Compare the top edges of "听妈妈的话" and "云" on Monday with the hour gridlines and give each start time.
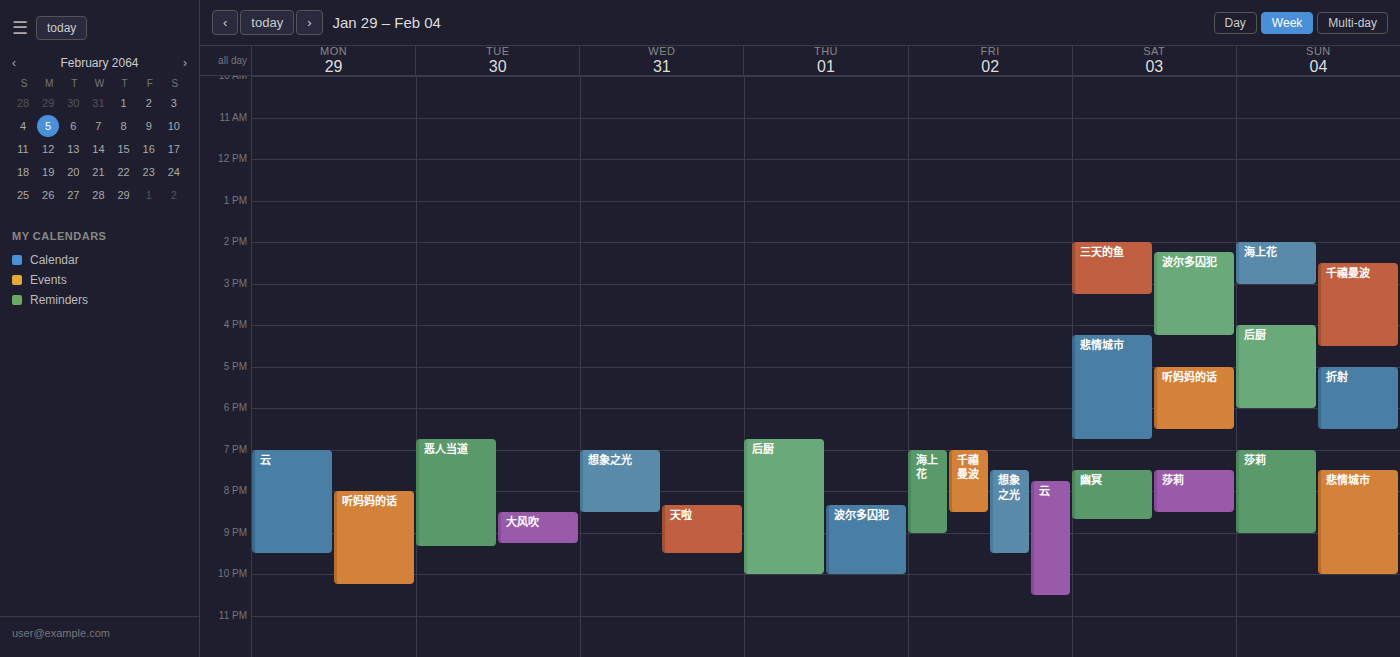
"听妈妈的话": 8:00 PM, exactly on the 8 PM line. "云": 7:00 PM, exactly on the 7 PM line.